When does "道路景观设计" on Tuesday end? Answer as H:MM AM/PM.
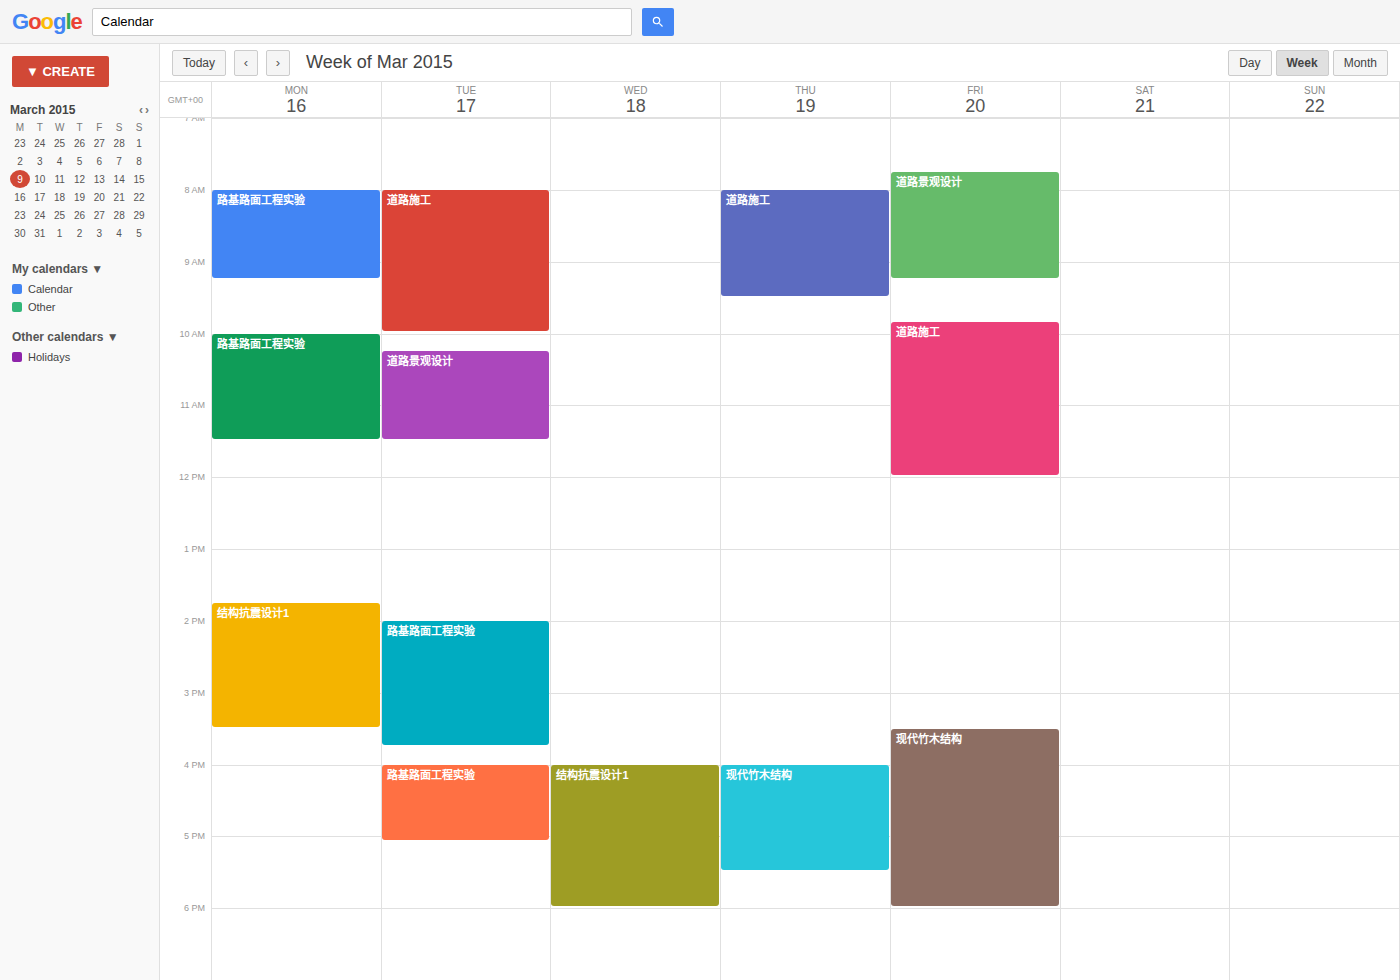
11:30 AM